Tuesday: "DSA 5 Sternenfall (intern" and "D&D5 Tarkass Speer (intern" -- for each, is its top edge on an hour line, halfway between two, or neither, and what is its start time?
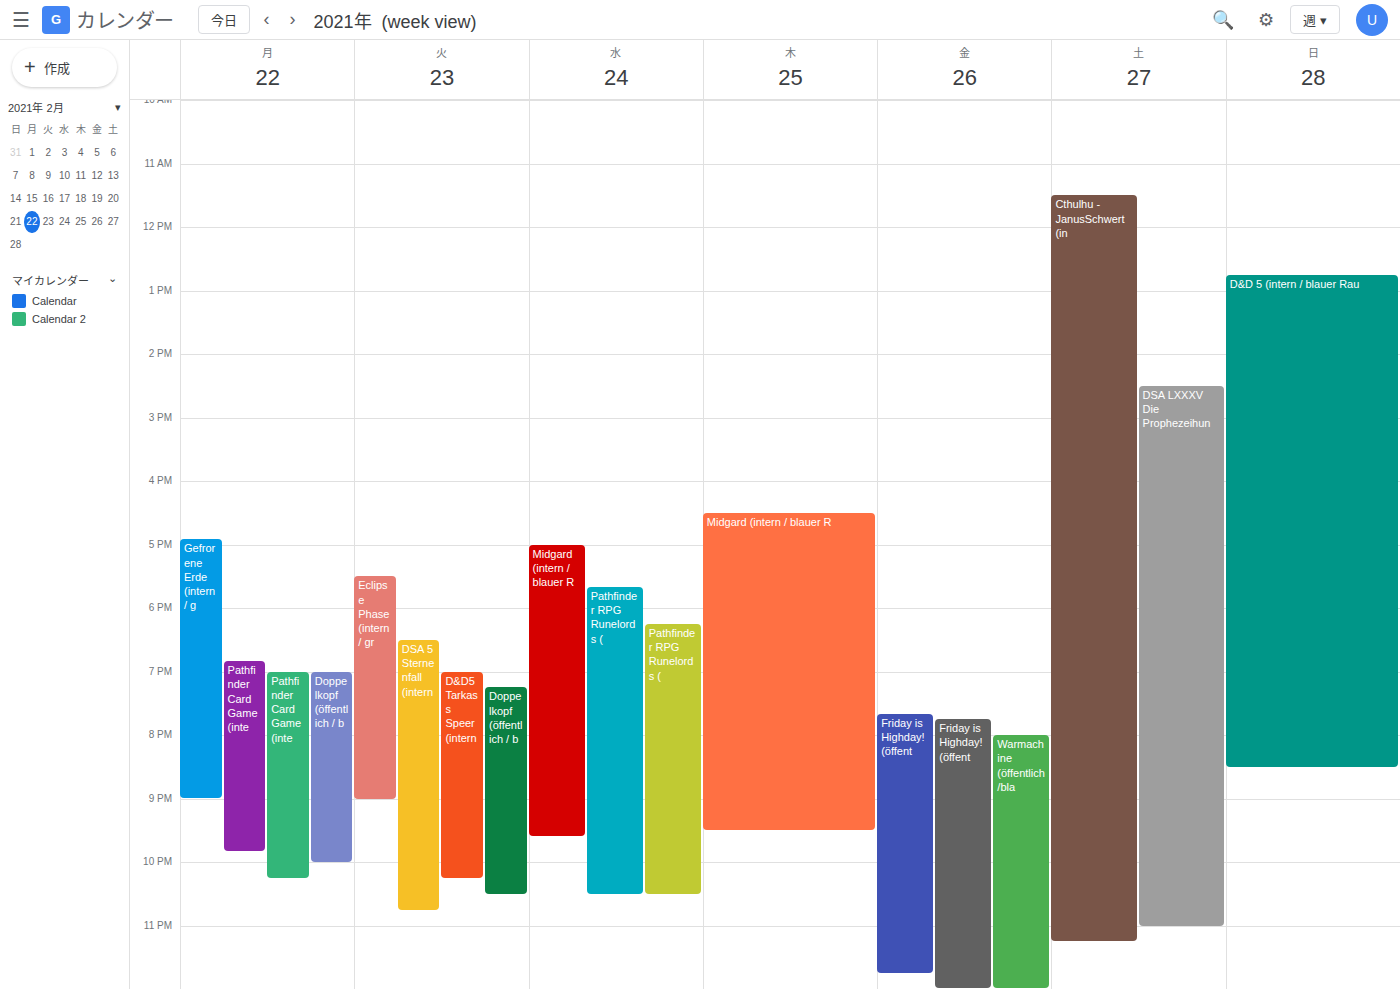
"DSA 5 Sternenfall (intern": 6:30 PM, halfway between the 6 PM and 7 PM lines. "D&D5 Tarkass Speer (intern": 7:00 PM, exactly on the 7 PM line.